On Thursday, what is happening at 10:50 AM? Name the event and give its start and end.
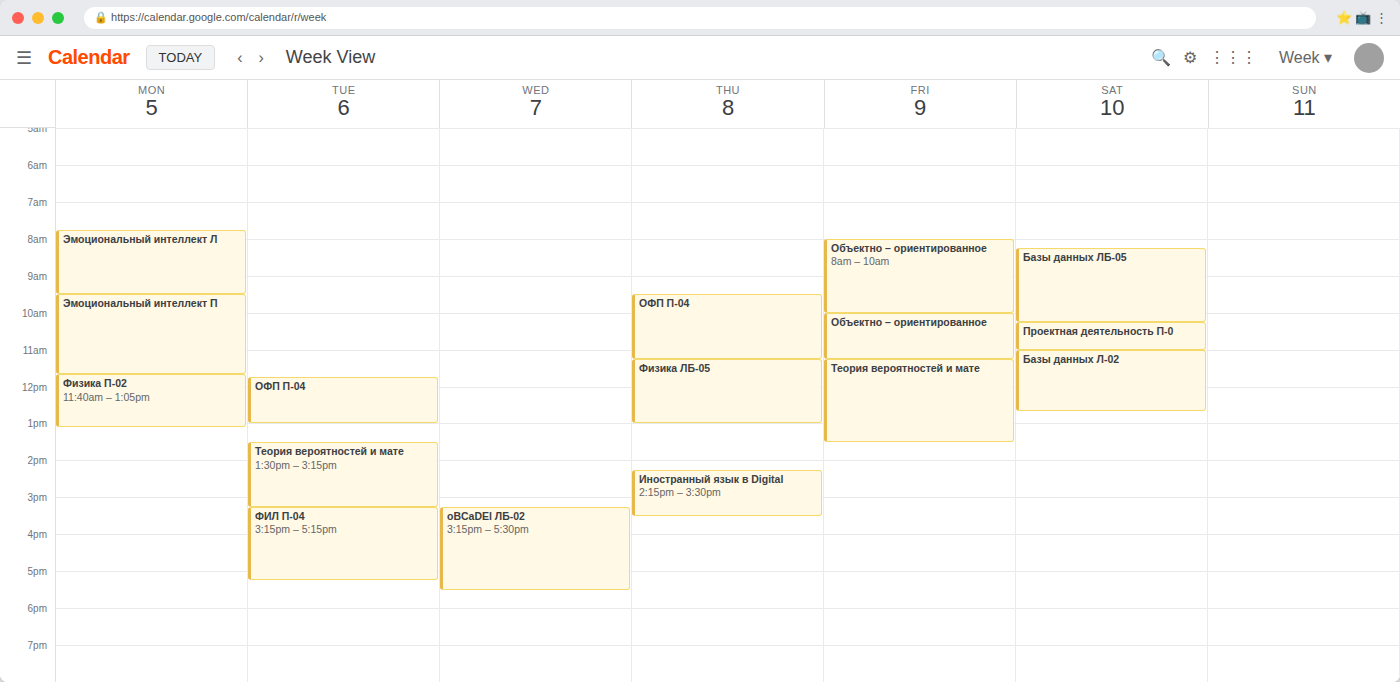
"ОФП П-04", 9:30 AM to 11:15 AM